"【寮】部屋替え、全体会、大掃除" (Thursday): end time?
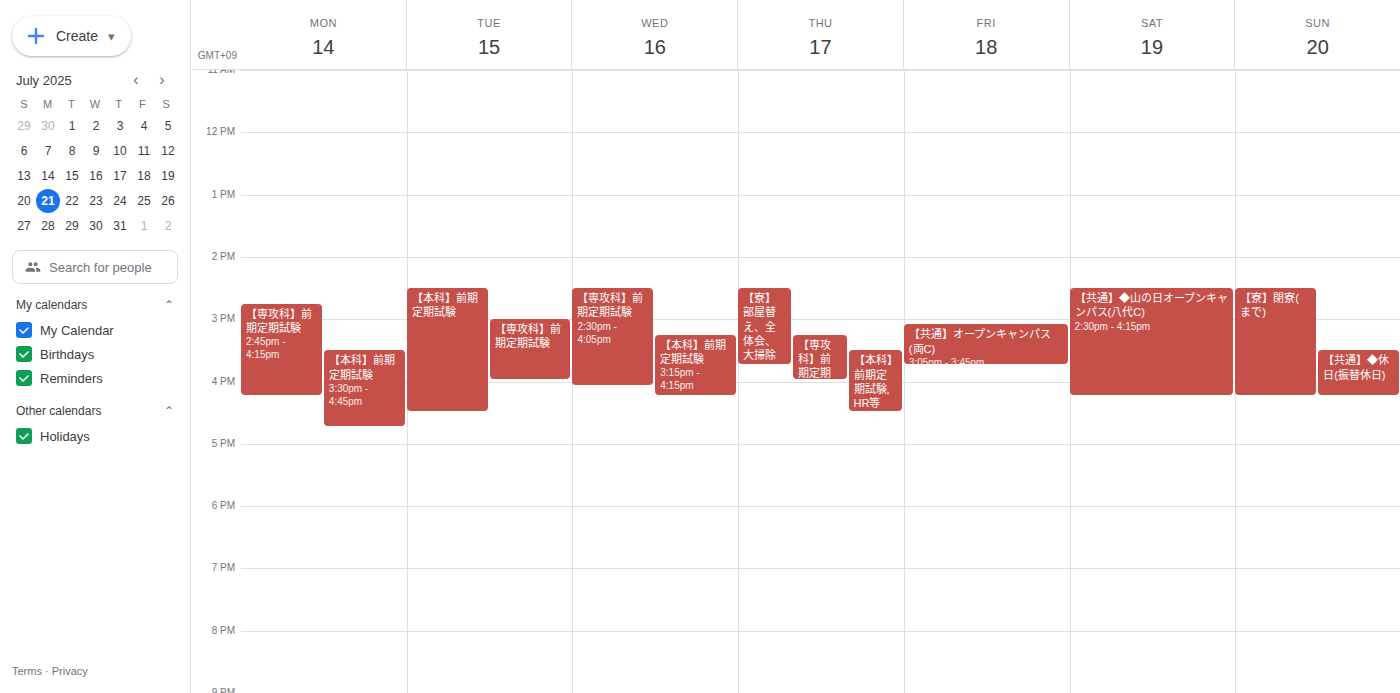
3:45 PM